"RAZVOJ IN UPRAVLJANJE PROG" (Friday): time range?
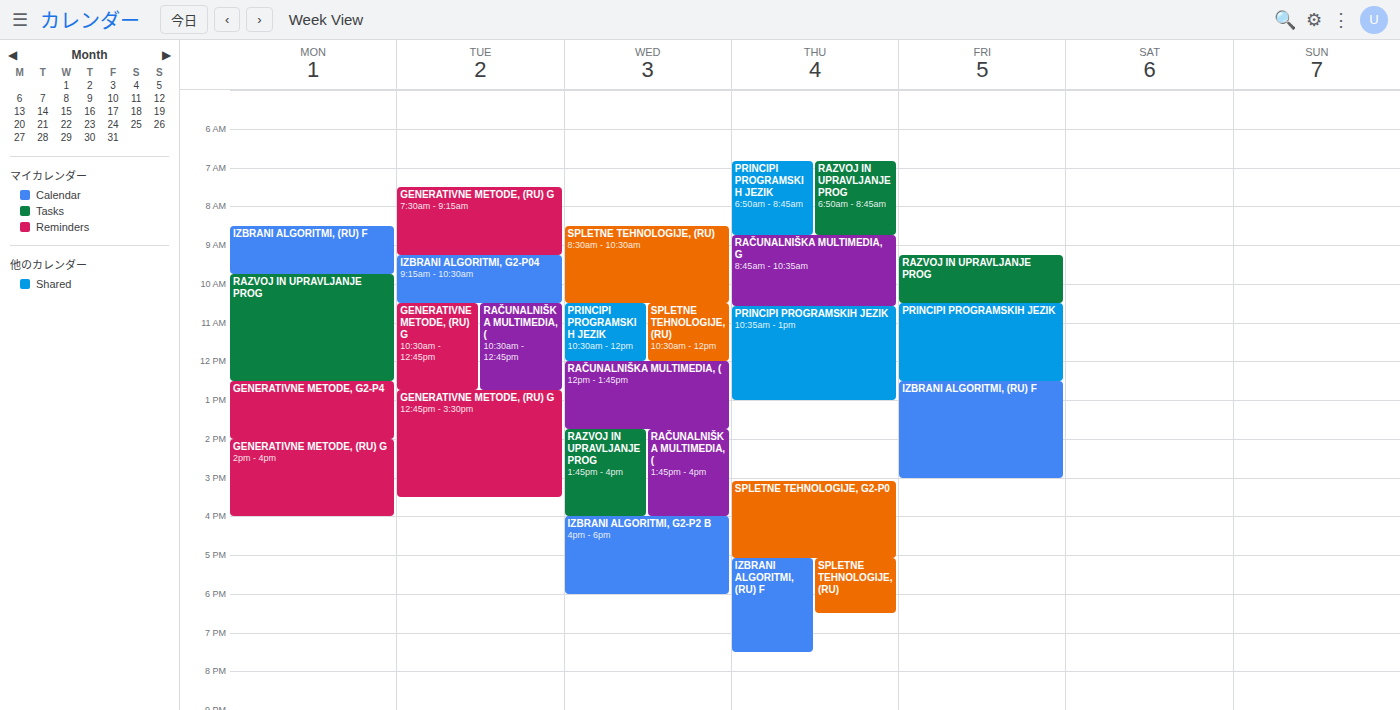
9:15 AM to 10:30 AM